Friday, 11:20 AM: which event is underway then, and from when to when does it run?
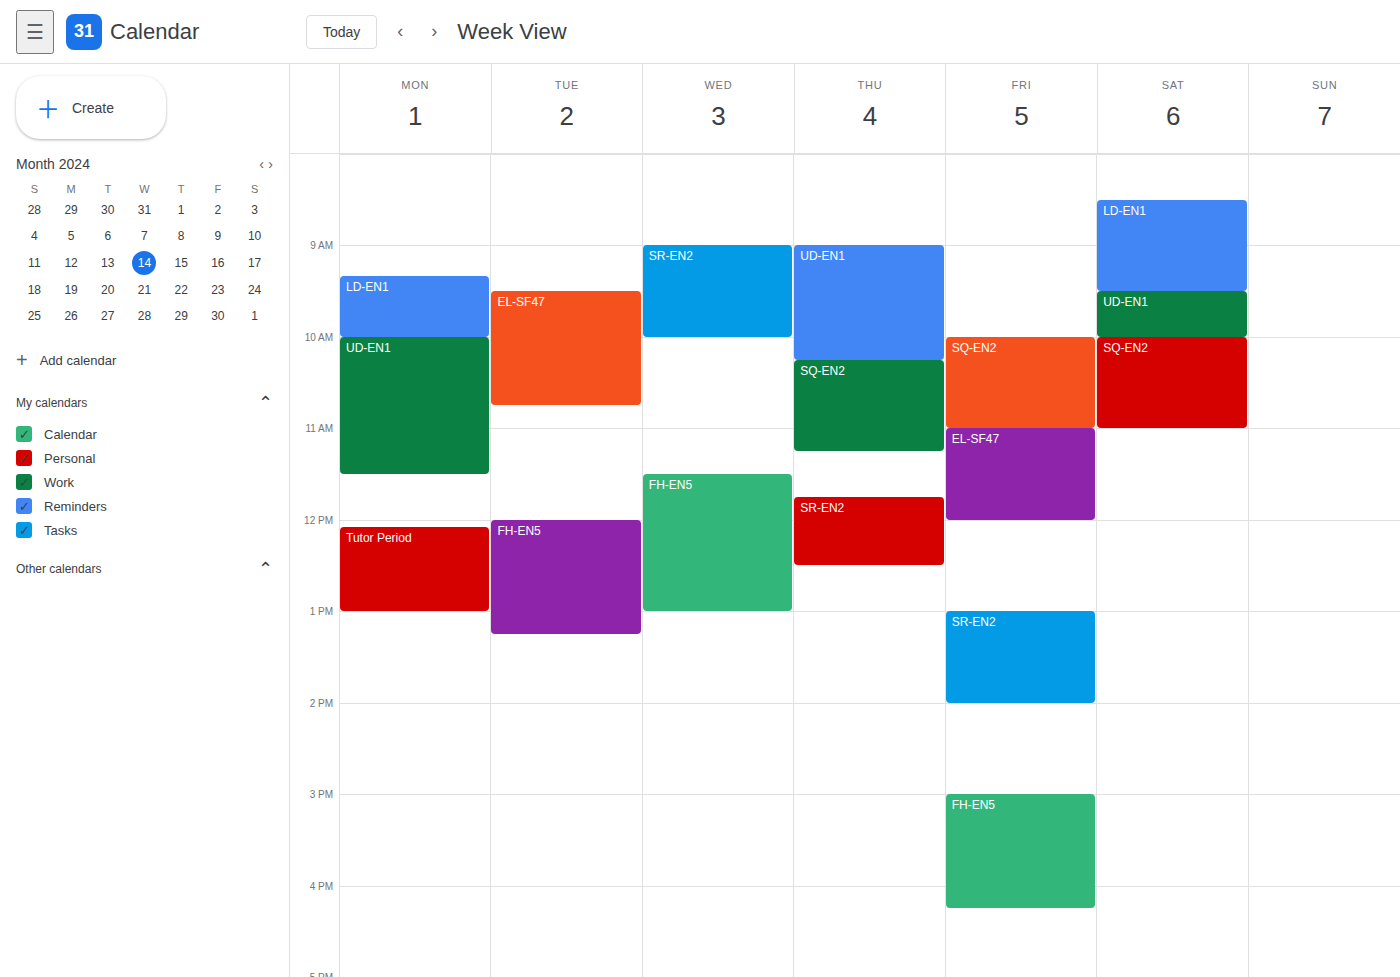
"EL-SF47", 11:00 AM to 12:00 PM